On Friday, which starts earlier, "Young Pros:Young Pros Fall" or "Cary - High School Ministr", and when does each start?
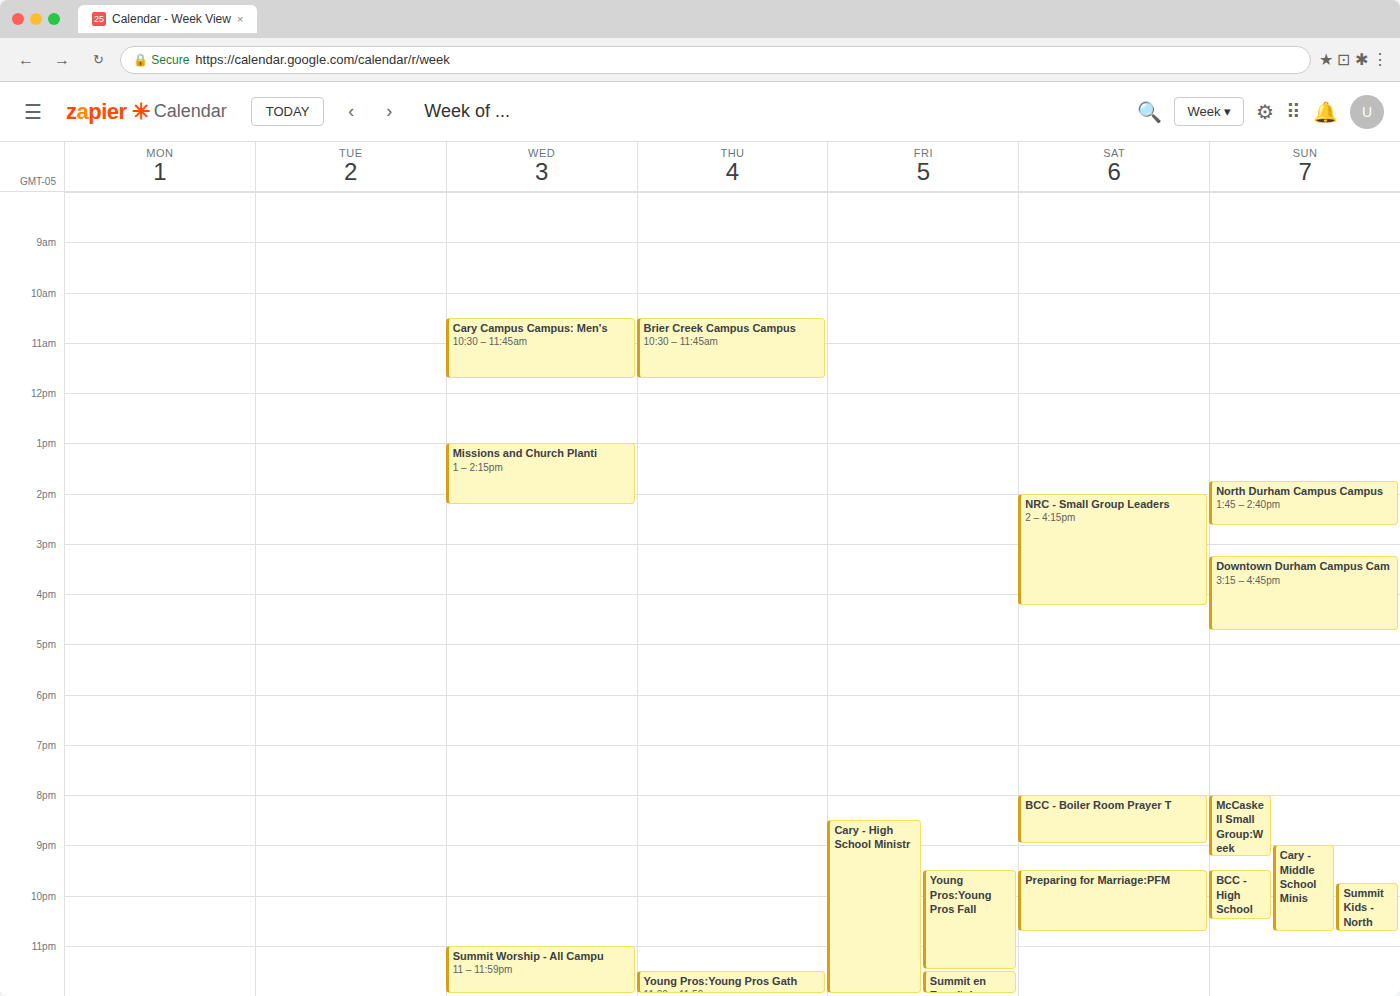
"Cary - High School Ministr" 8:30 PM; "Young Pros:Young Pros Fall" 9:30 PM.